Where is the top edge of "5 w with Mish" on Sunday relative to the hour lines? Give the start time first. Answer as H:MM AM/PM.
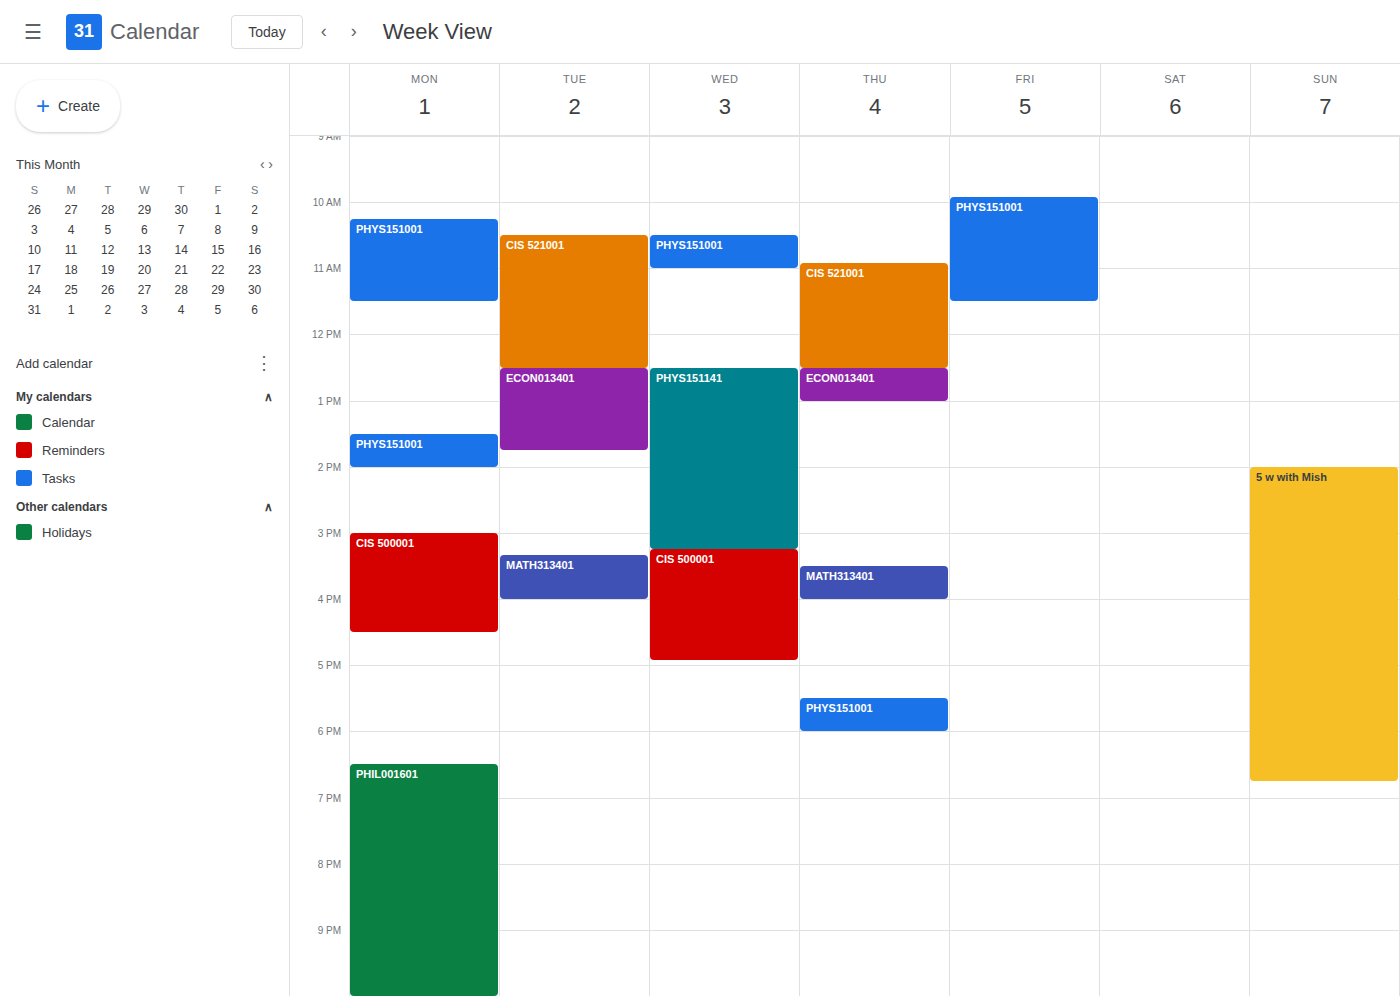
2:00 PM -- exactly on the 2 PM line.